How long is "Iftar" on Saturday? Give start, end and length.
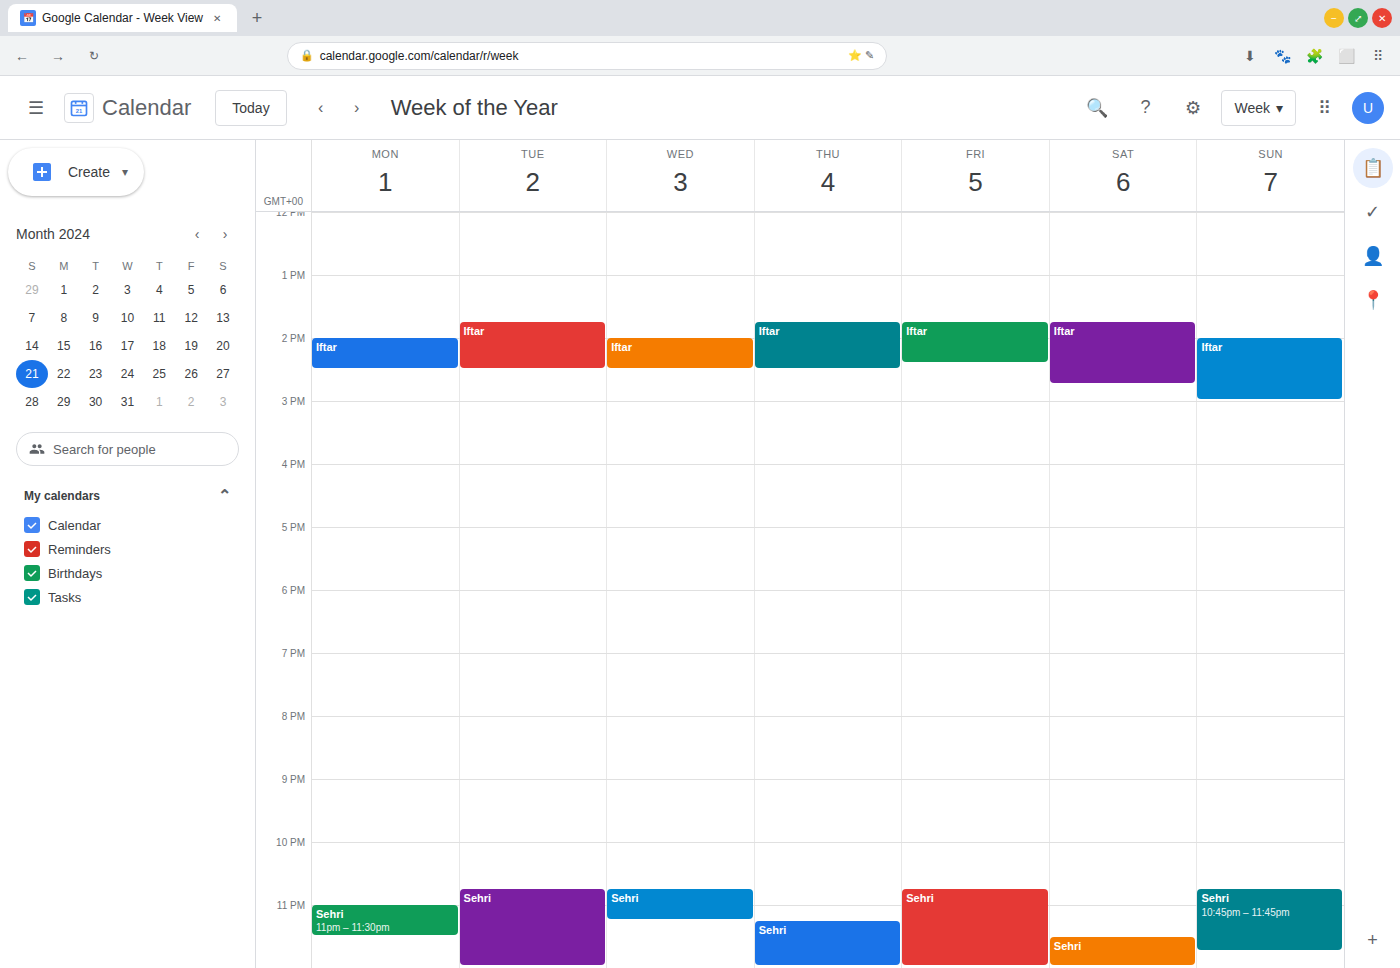
1:45 PM to 2:45 PM, 1 hour